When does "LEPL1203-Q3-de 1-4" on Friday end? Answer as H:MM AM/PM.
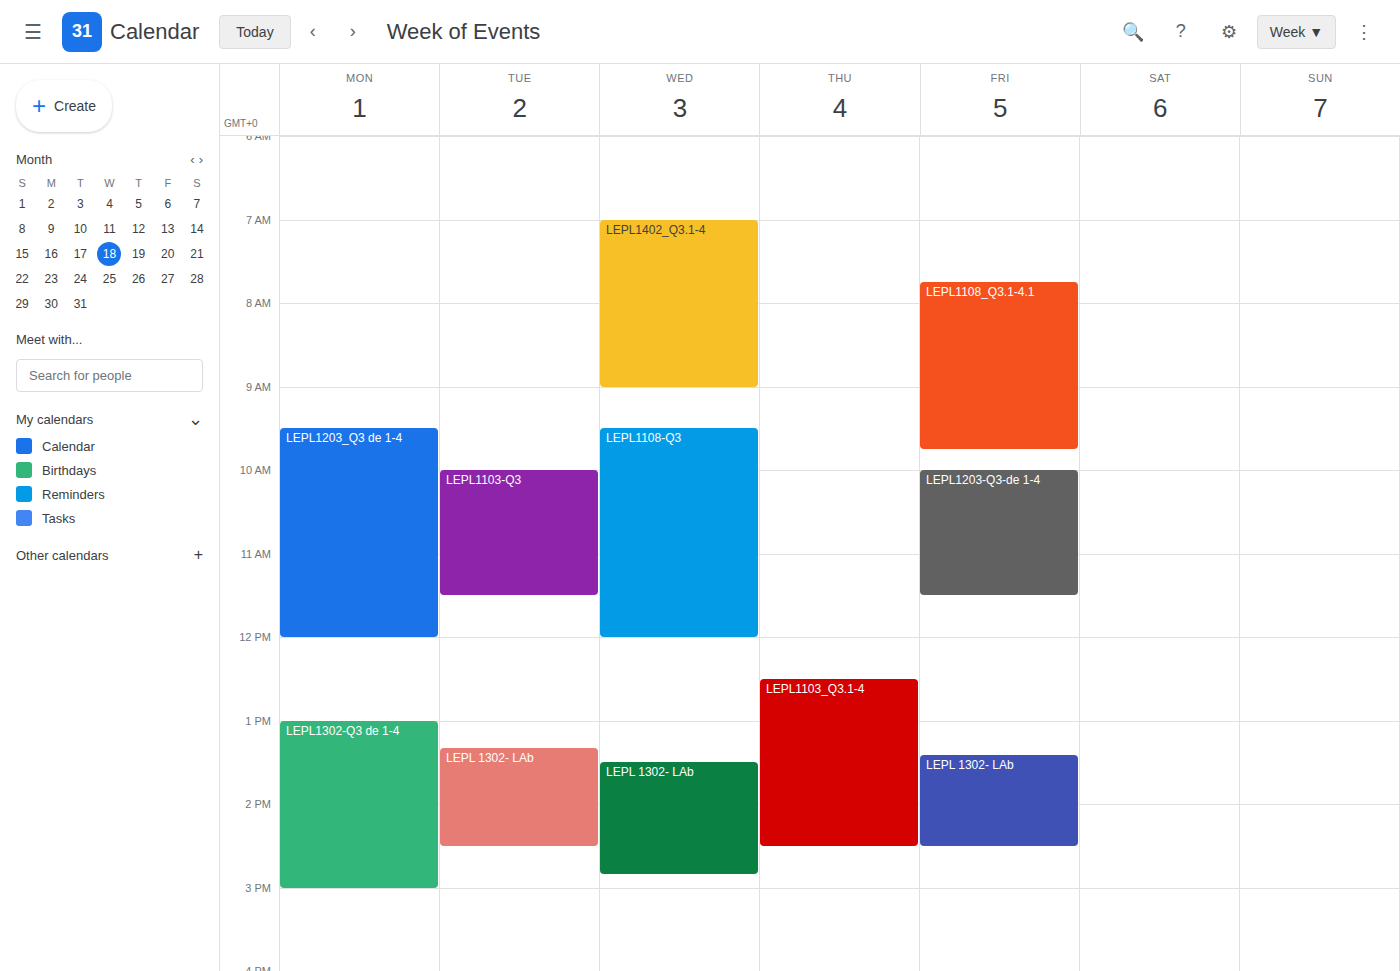
11:30 AM